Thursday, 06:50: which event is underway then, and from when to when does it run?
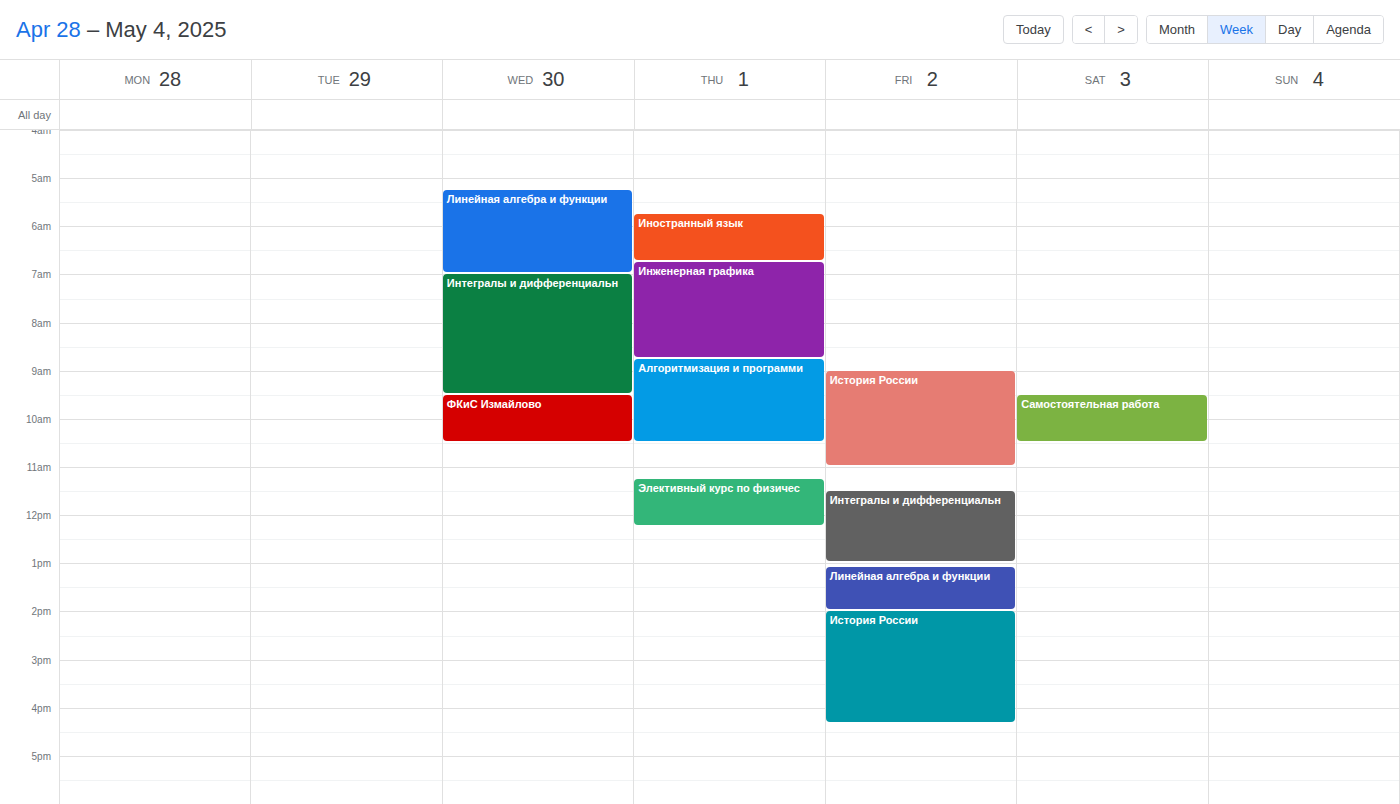
"Инженерная графика", 06:45 to 08:45